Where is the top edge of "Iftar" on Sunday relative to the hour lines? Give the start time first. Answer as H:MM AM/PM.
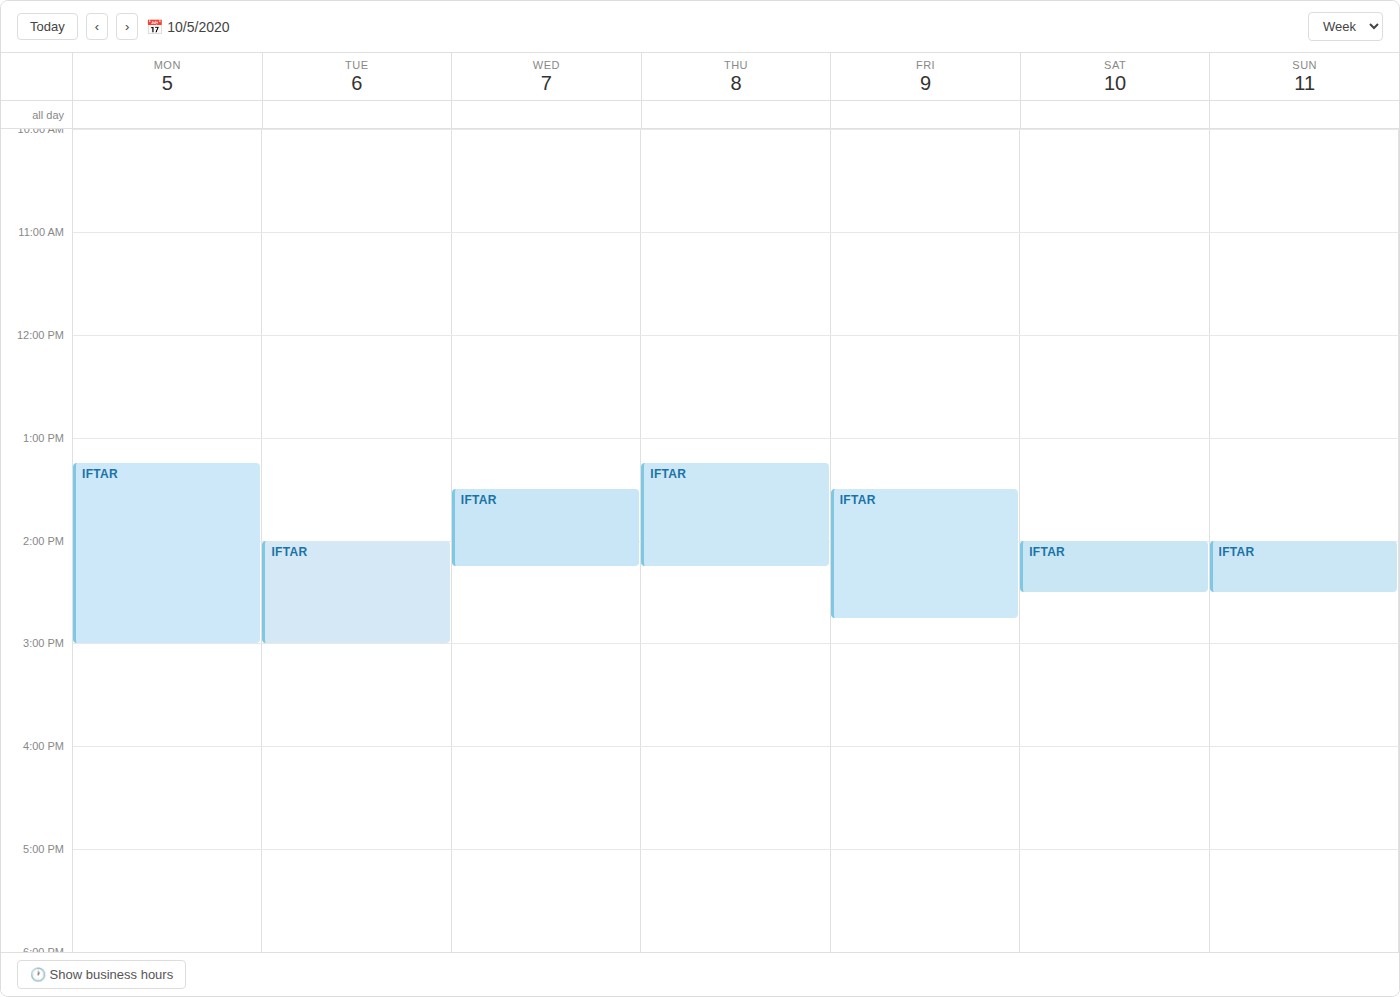
2:00 PM -- exactly on the 2 PM line.